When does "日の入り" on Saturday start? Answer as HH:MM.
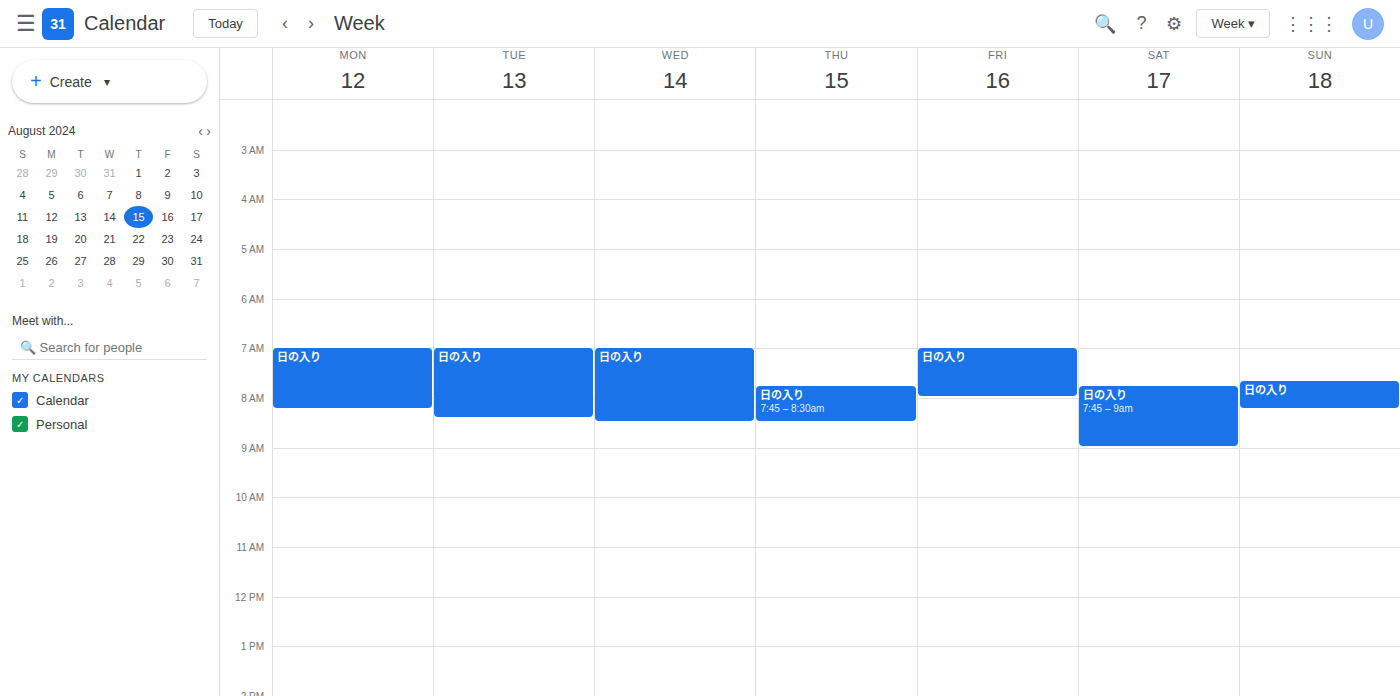
07:45